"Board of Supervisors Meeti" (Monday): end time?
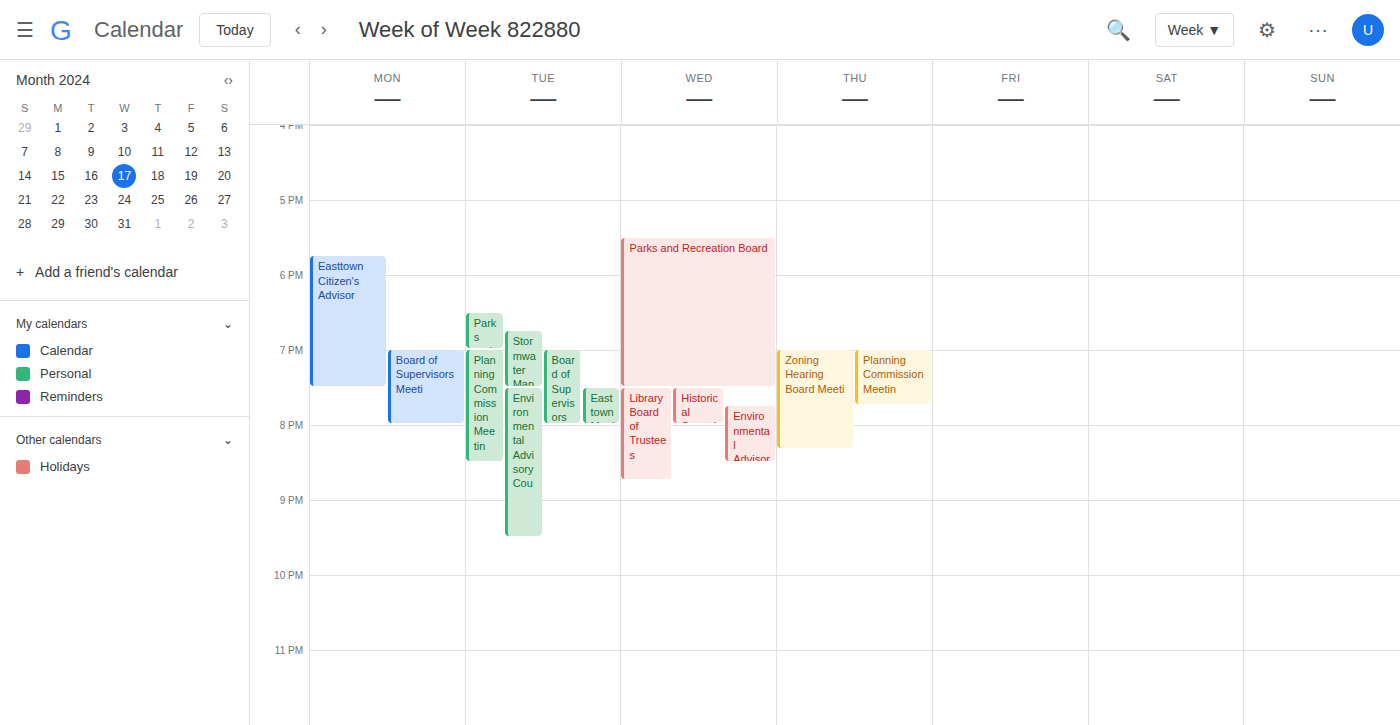
20:00